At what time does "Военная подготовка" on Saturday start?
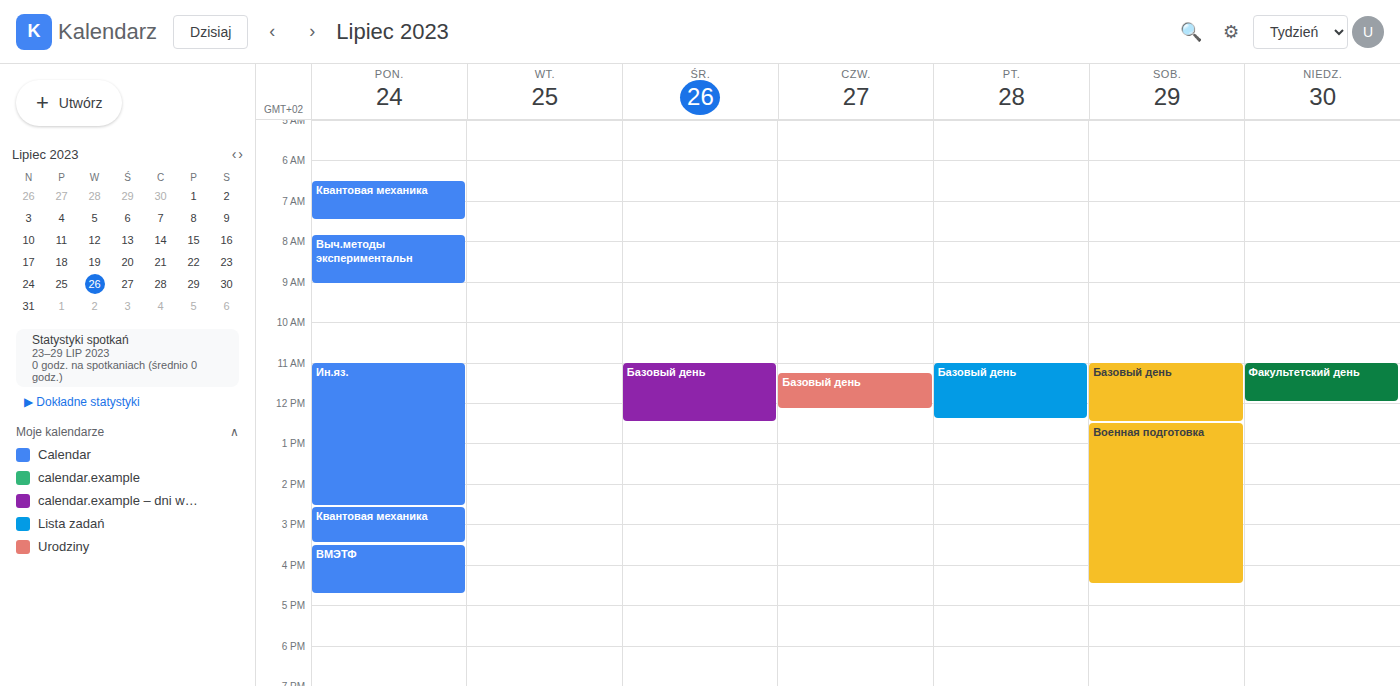
12:30 PM